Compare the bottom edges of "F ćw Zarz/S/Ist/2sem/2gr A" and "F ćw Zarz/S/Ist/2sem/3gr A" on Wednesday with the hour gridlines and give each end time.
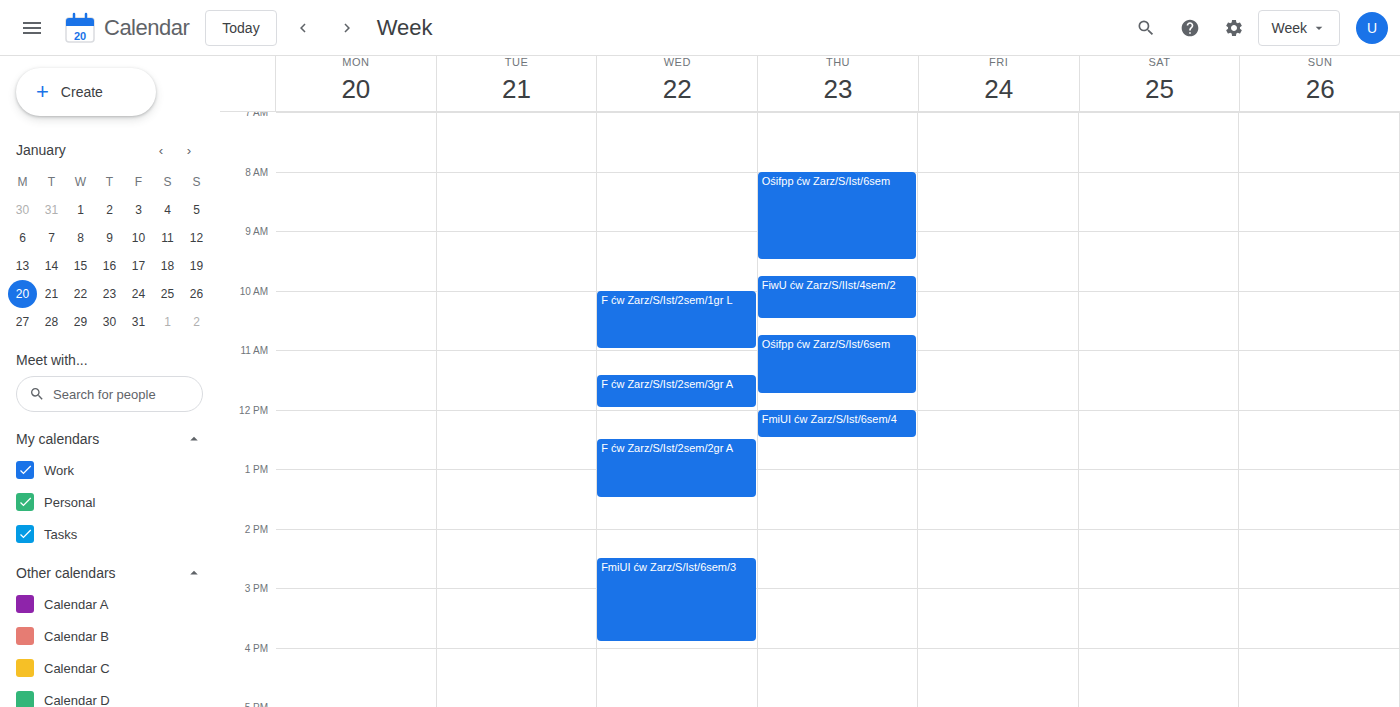
"F ćw Zarz/S/Ist/2sem/2gr A": 1:30 PM, halfway between the 1 PM and 2 PM lines. "F ćw Zarz/S/Ist/2sem/3gr A": 12:00 PM, exactly on the 12 PM line.